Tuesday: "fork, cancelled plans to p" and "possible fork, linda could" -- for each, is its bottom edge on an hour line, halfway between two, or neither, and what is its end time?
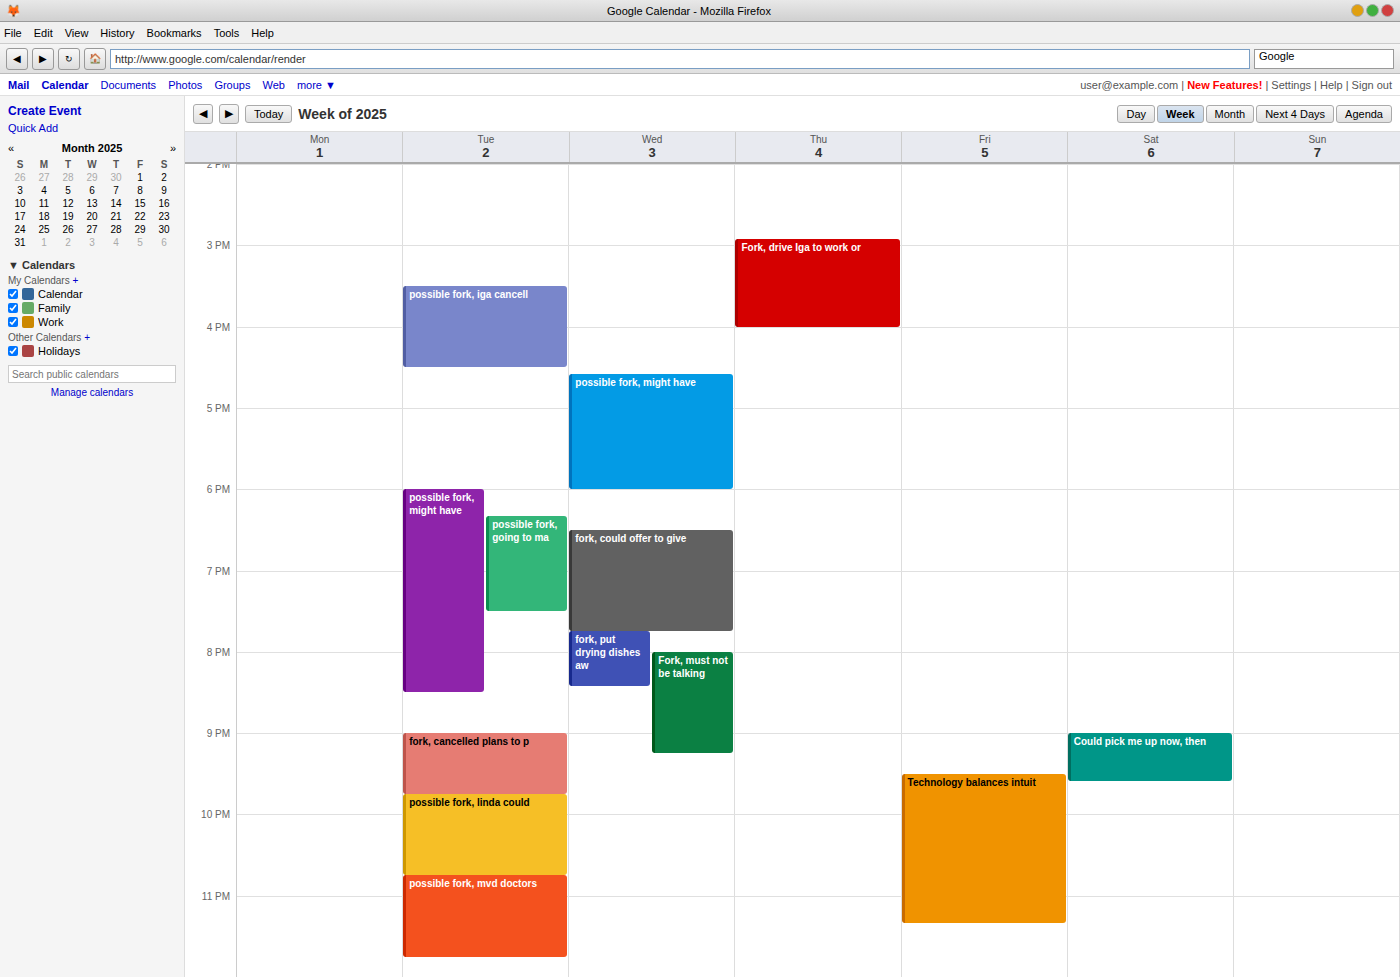
"fork, cancelled plans to p": 9:45 PM, neither: three quarters of the way from the 9 PM line to the 10 PM line. "possible fork, linda could": 10:45 PM, neither: three quarters of the way from the 10 PM line to the 11 PM line.